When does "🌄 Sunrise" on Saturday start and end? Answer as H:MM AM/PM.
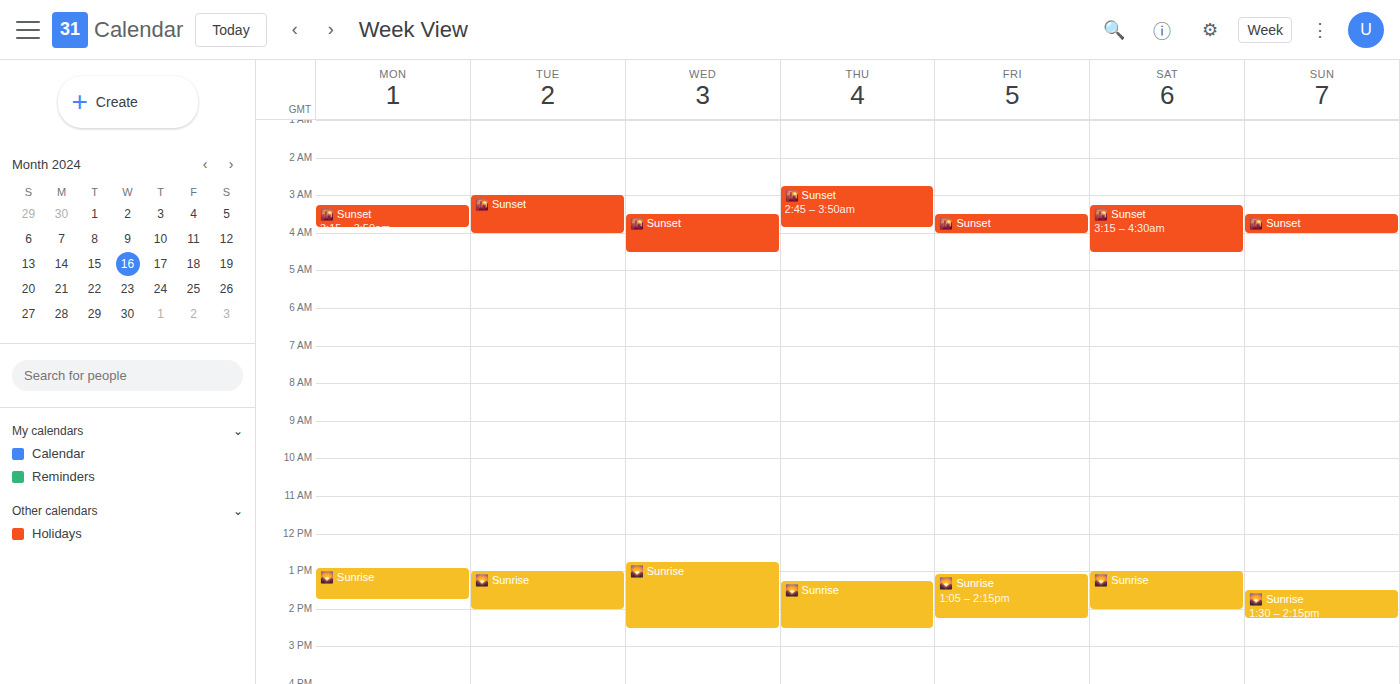
1:00 PM to 2:00 PM